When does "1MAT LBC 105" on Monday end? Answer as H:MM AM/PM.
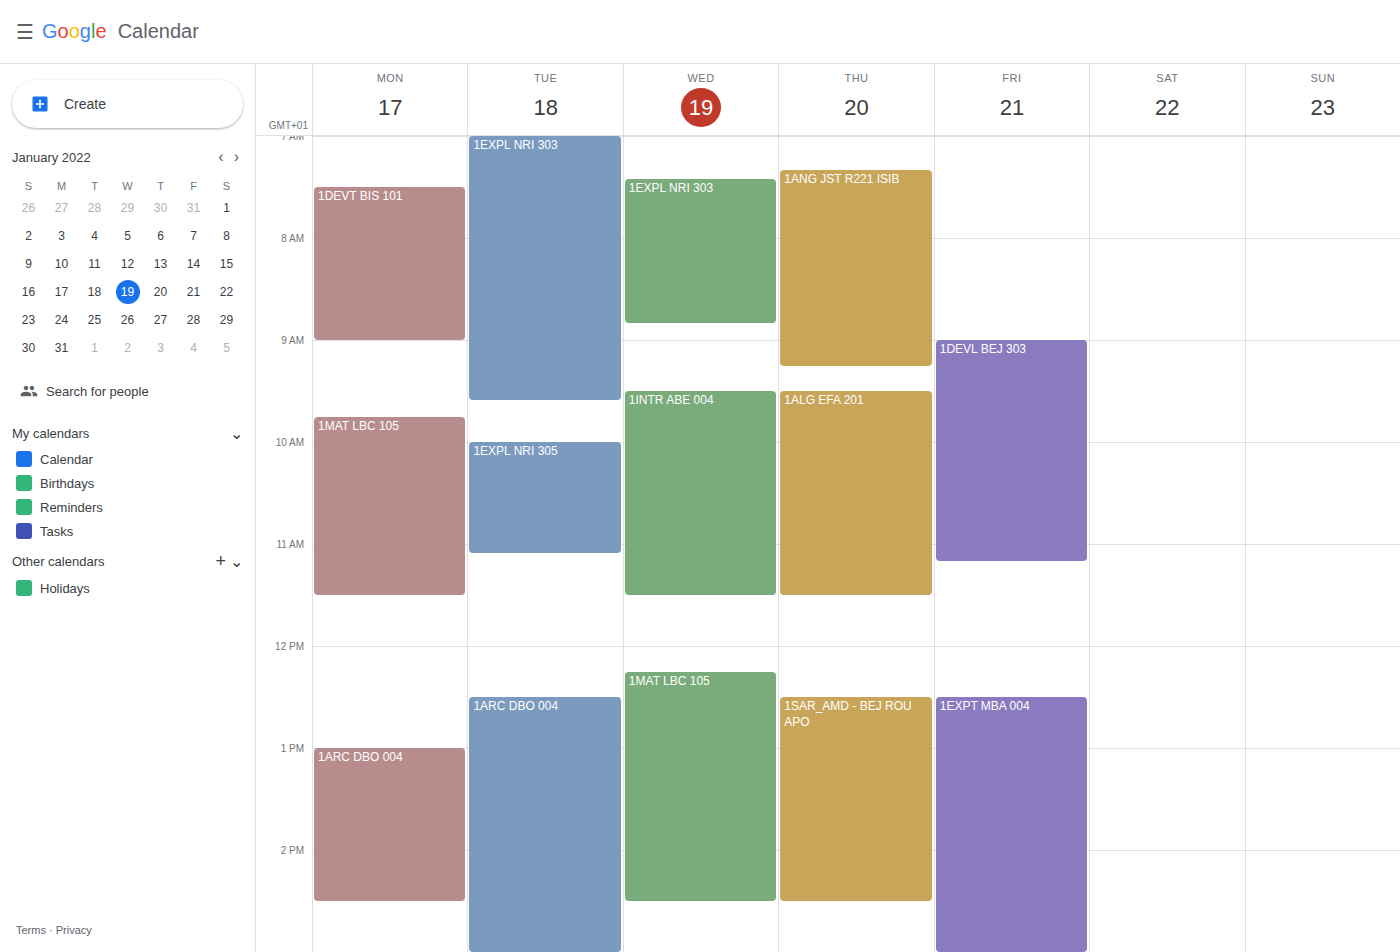
11:30 AM